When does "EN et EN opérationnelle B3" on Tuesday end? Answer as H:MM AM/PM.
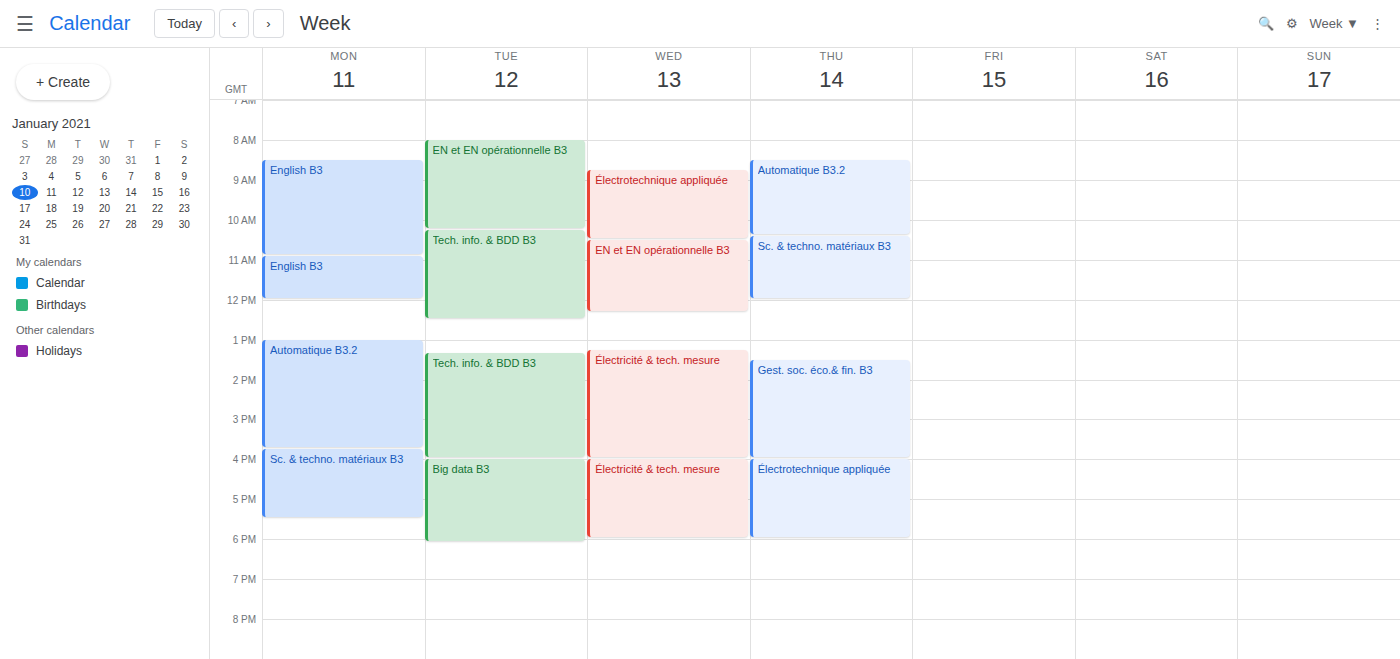
10:15 AM